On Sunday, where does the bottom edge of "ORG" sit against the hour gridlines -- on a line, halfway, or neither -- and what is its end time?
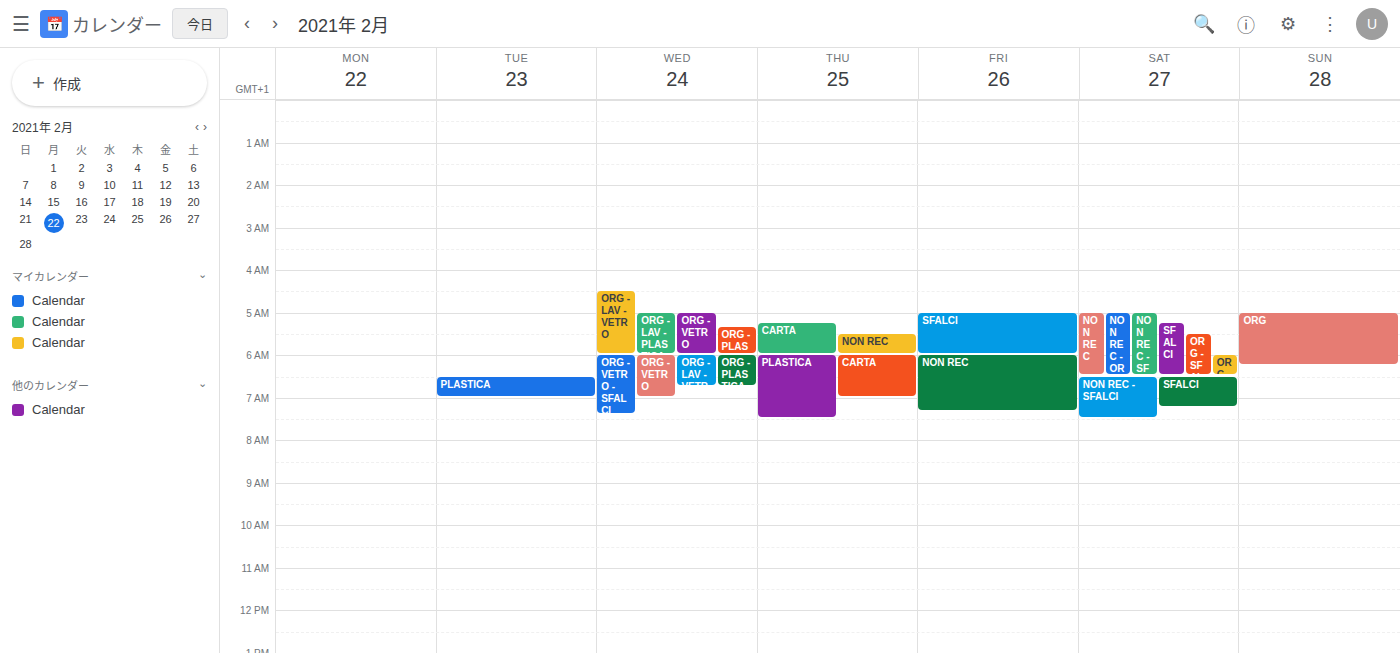
6:15 AM -- neither: a quarter of the way from the 6 AM line to the 7 AM line.